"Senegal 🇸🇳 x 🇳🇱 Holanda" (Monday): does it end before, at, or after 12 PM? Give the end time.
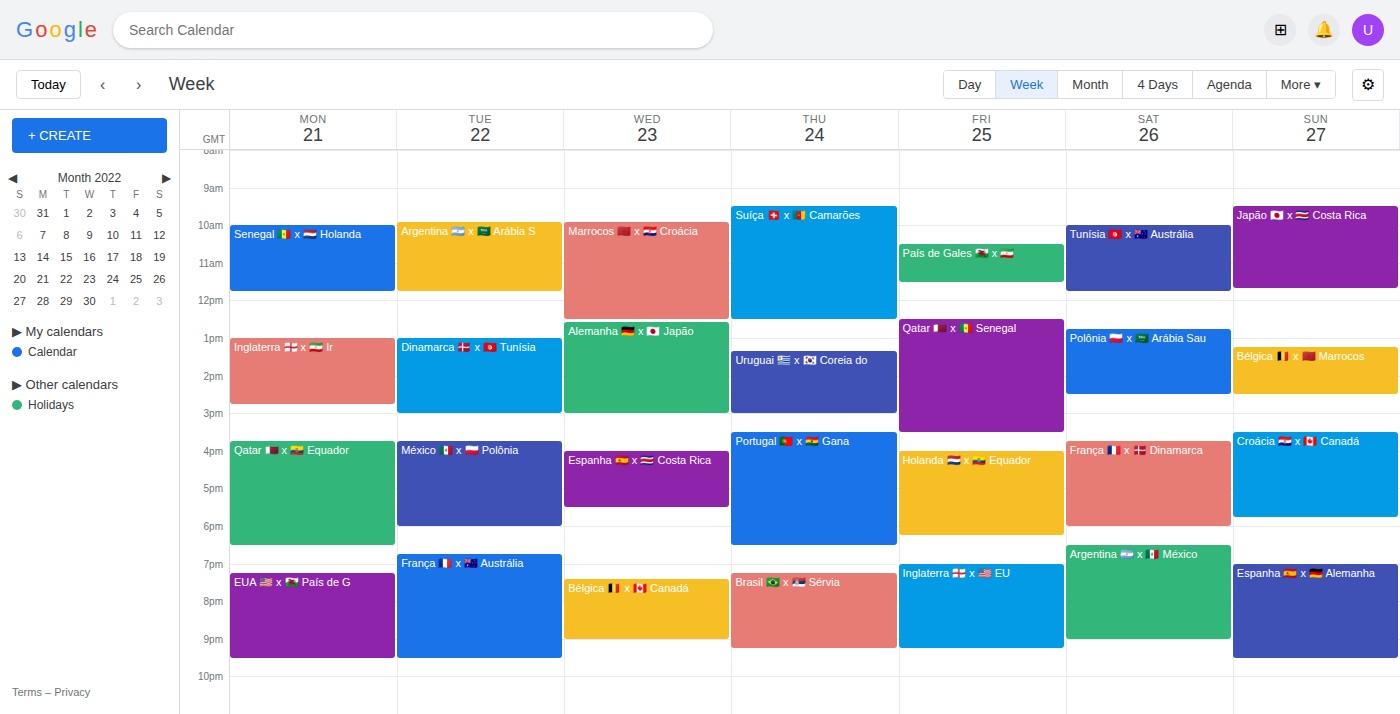
11:45 AM -- before 12 PM, 15 minutes above the 12 PM line.